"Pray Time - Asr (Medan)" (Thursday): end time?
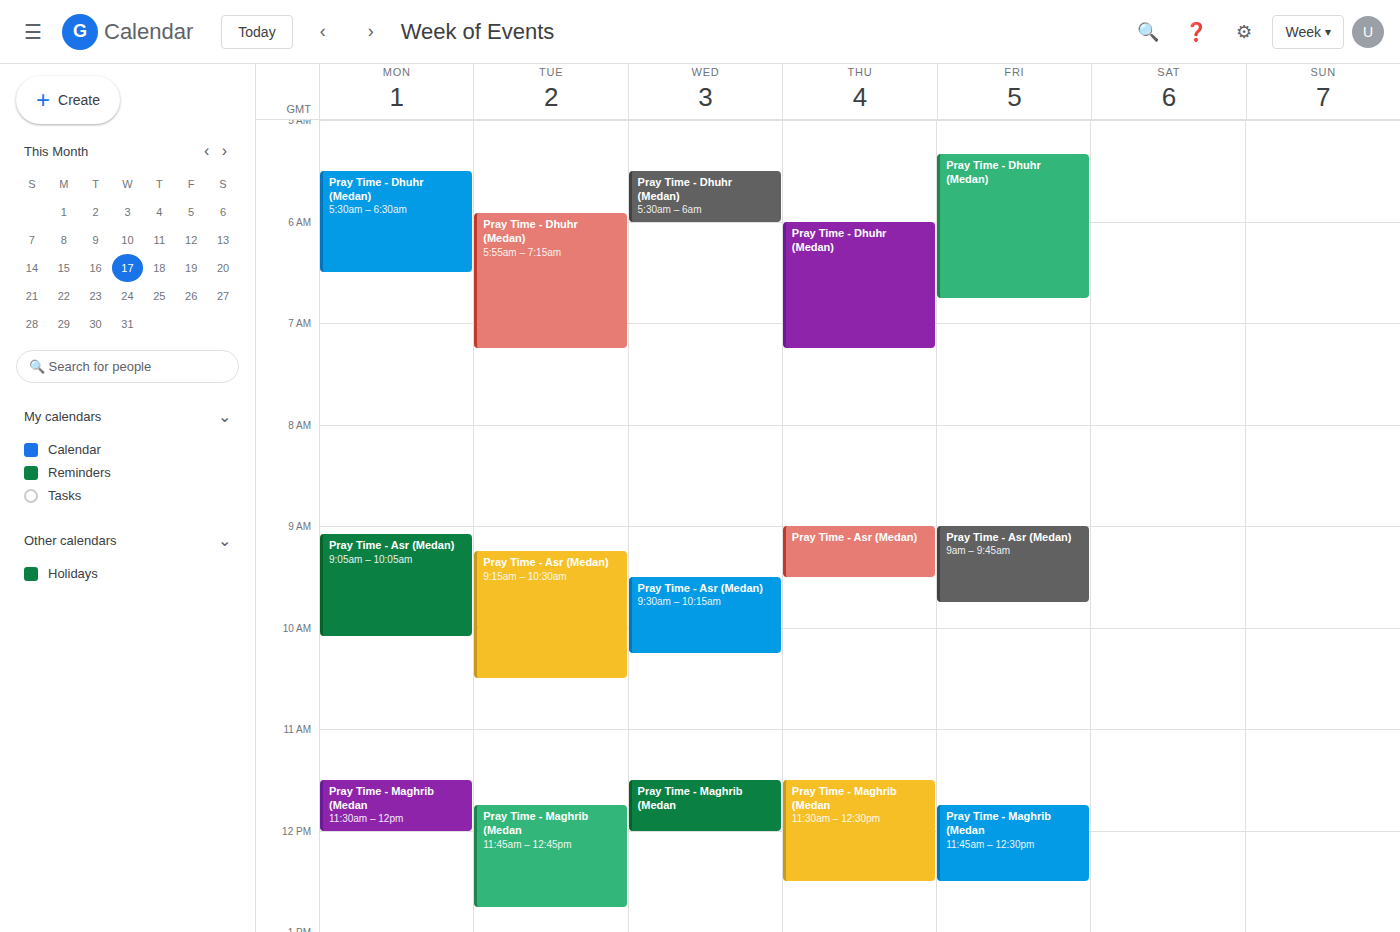
9:30 AM